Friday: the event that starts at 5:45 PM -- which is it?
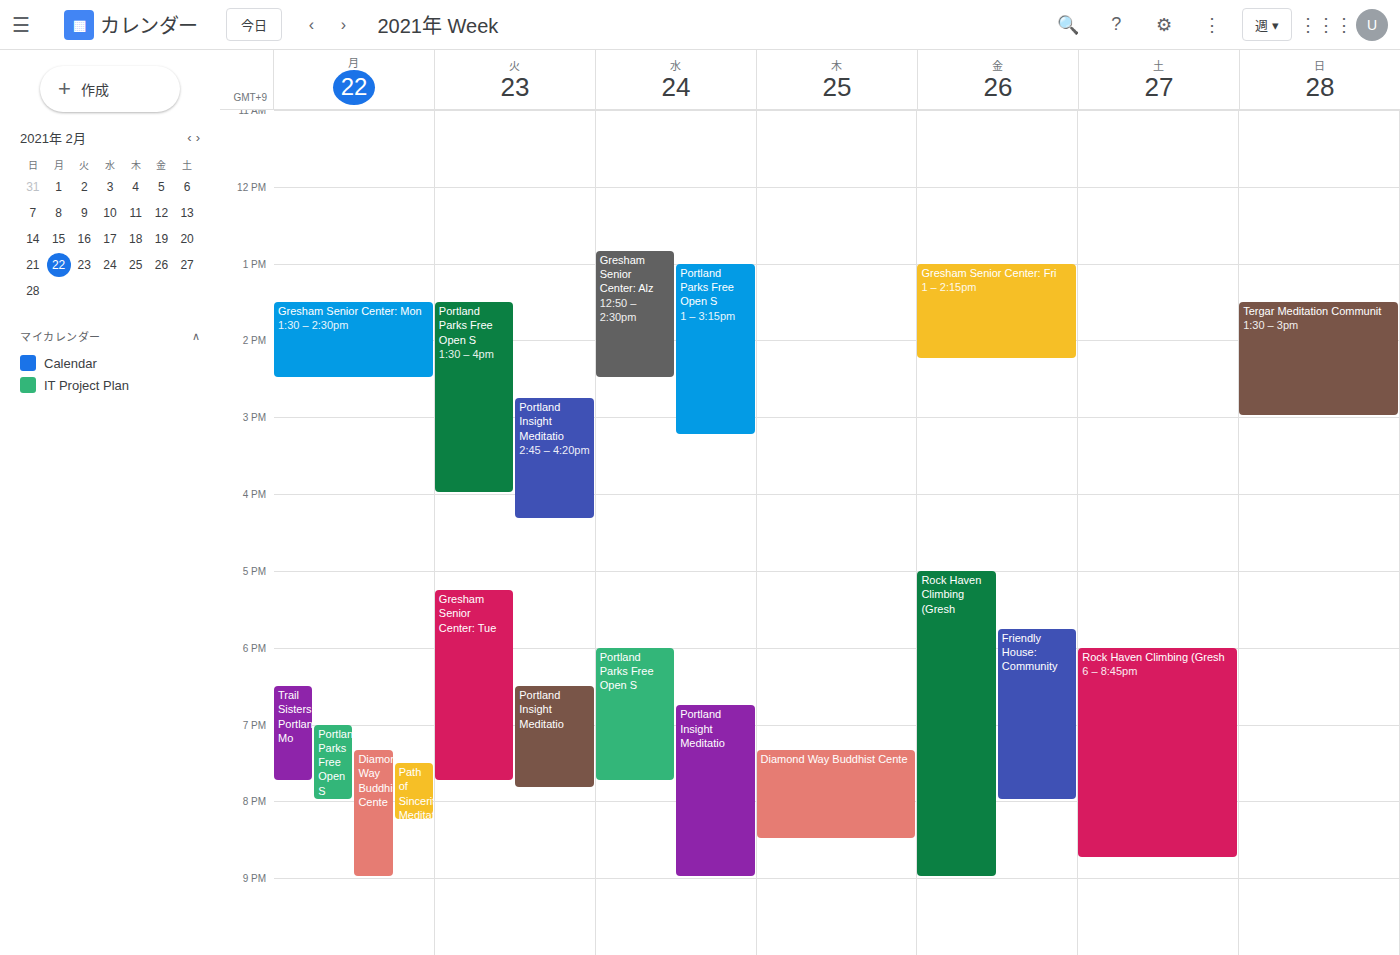
"Friendly House: Community"